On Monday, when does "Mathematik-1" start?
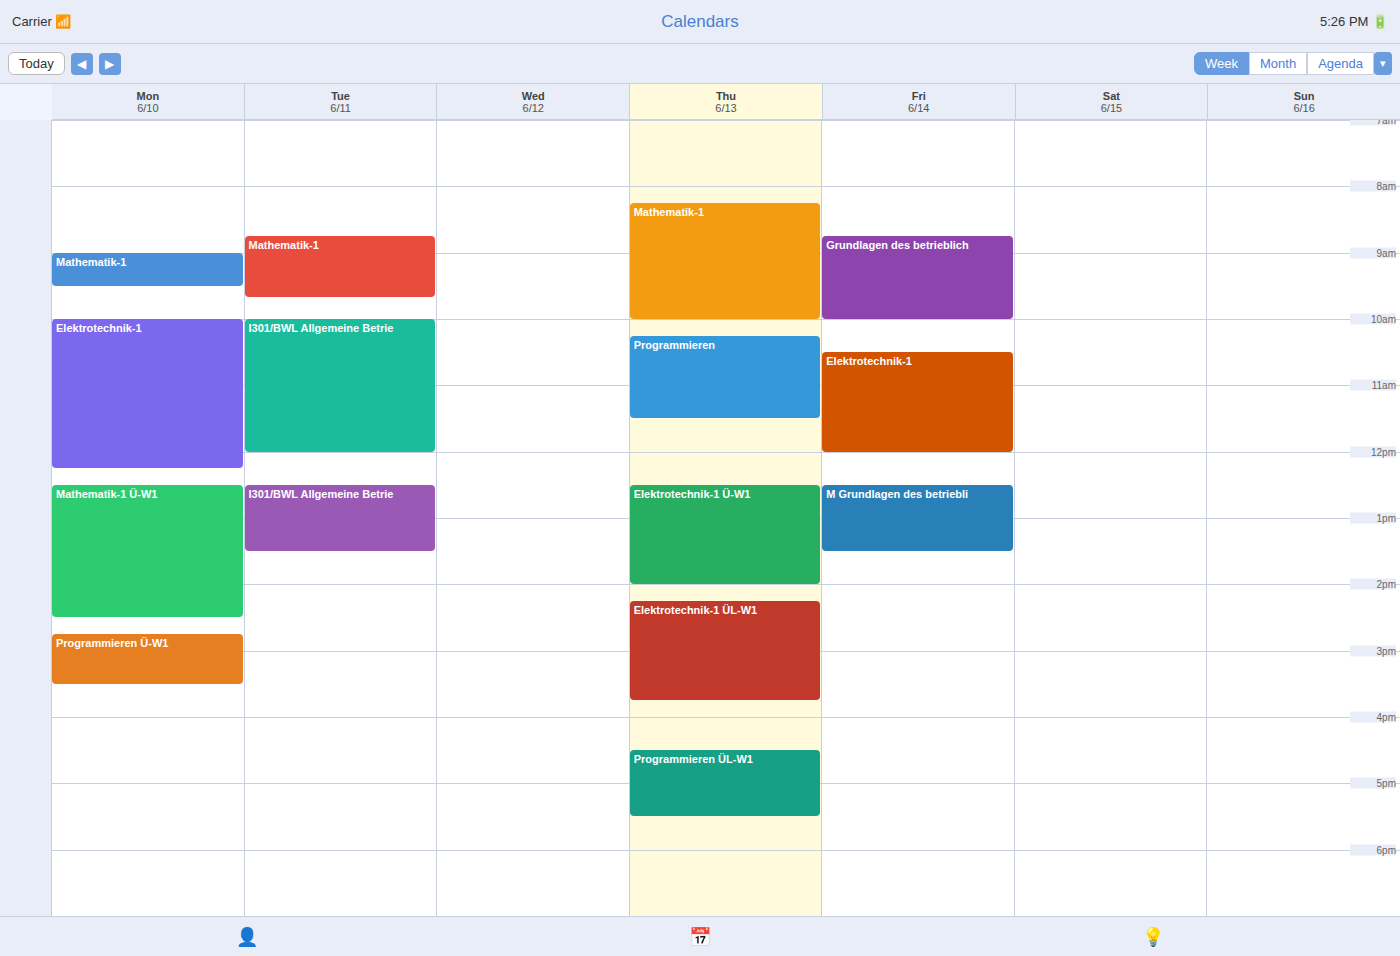
9:00 AM